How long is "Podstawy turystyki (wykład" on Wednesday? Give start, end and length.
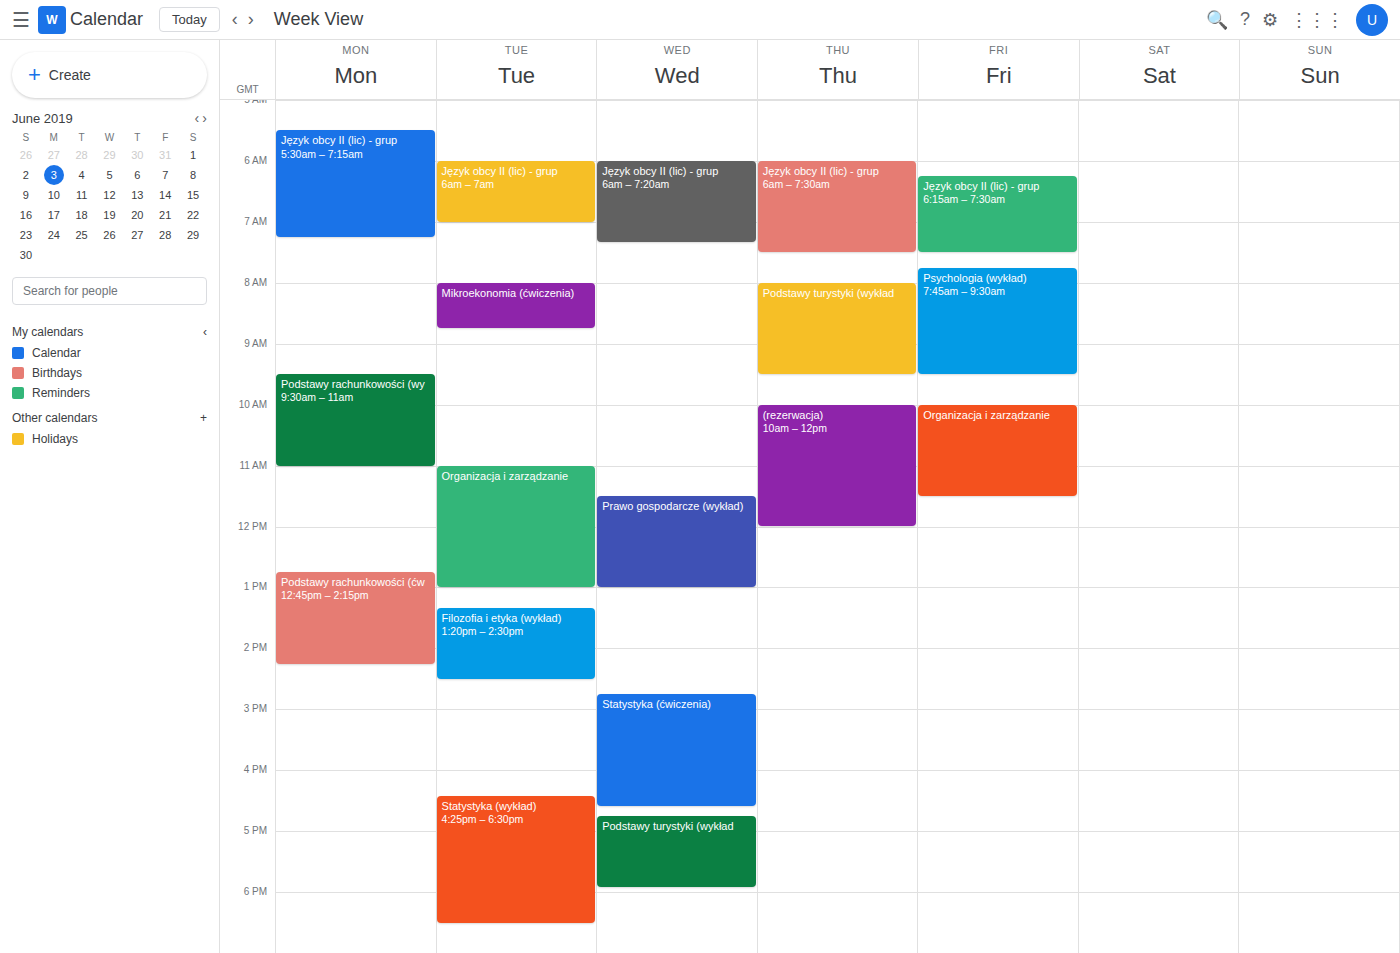
4:45 PM to 5:55 PM, 1 hour 10 minutes